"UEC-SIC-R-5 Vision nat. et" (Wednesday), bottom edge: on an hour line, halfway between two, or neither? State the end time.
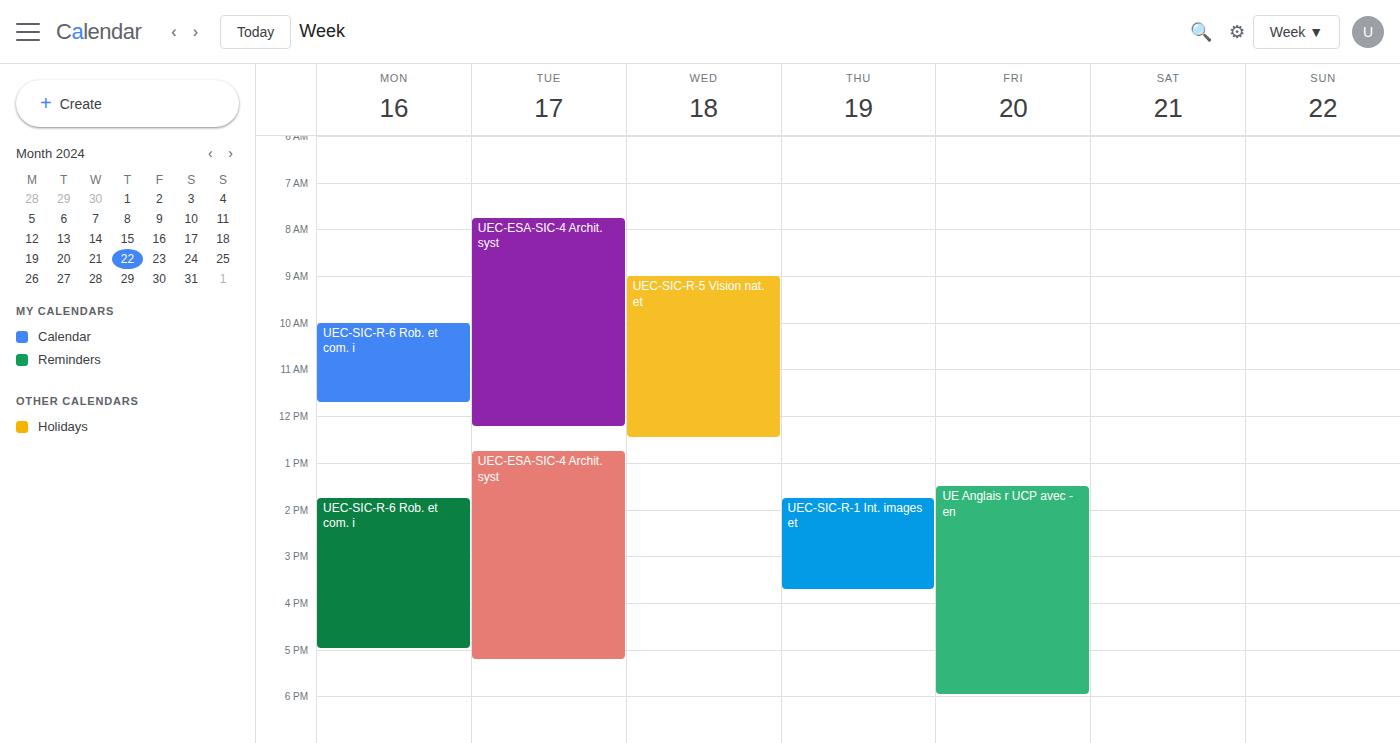
12:30 PM -- halfway between the 12 PM and 1 PM lines.